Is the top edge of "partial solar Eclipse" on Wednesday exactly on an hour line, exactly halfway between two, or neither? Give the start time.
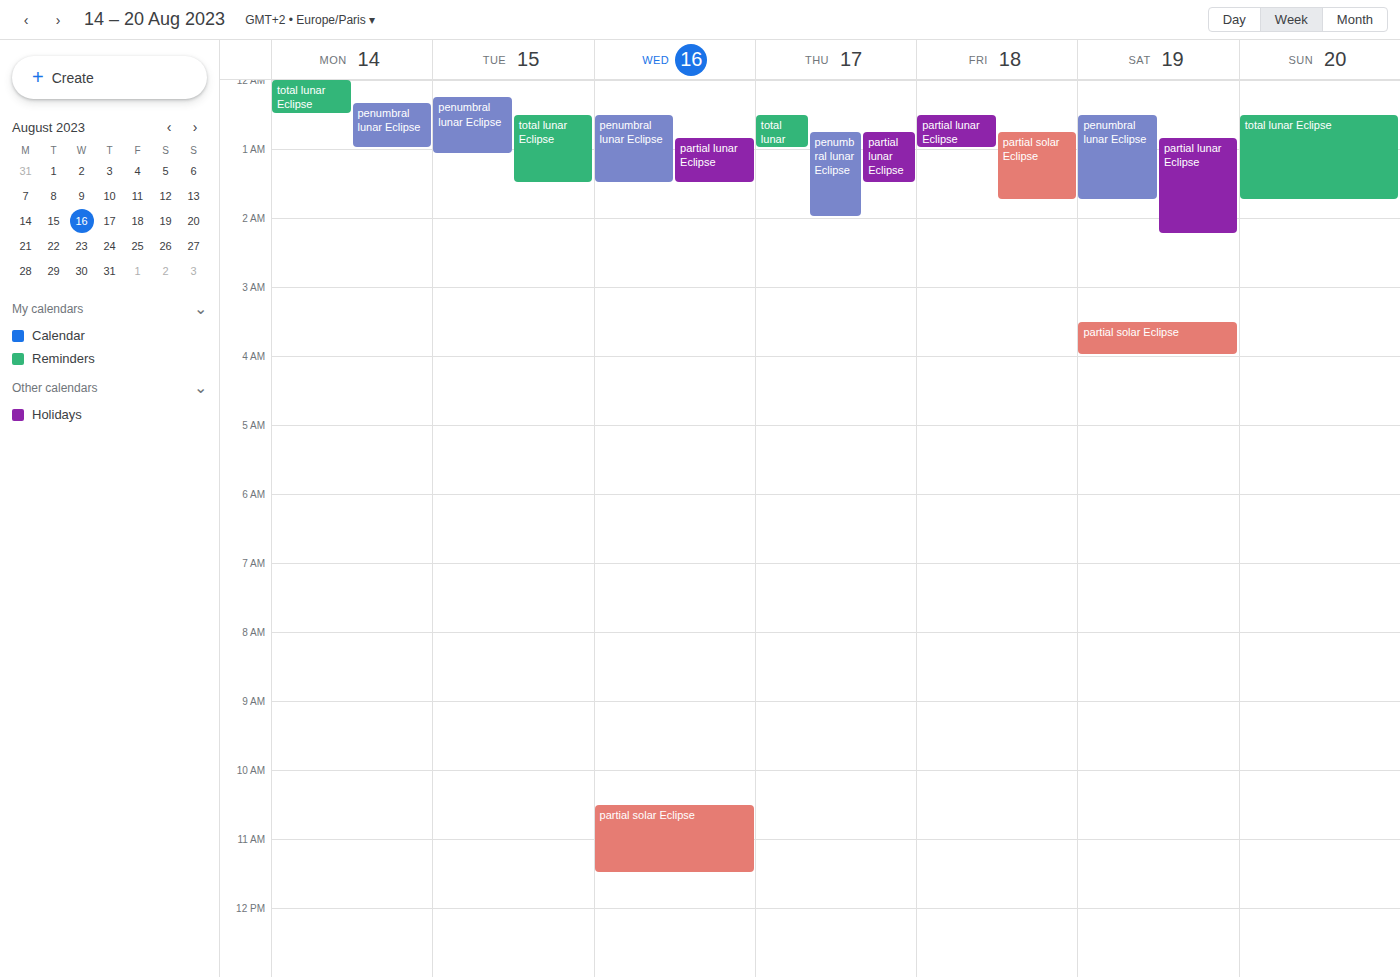
10:30 AM -- halfway between the 10 AM and 11 AM lines.